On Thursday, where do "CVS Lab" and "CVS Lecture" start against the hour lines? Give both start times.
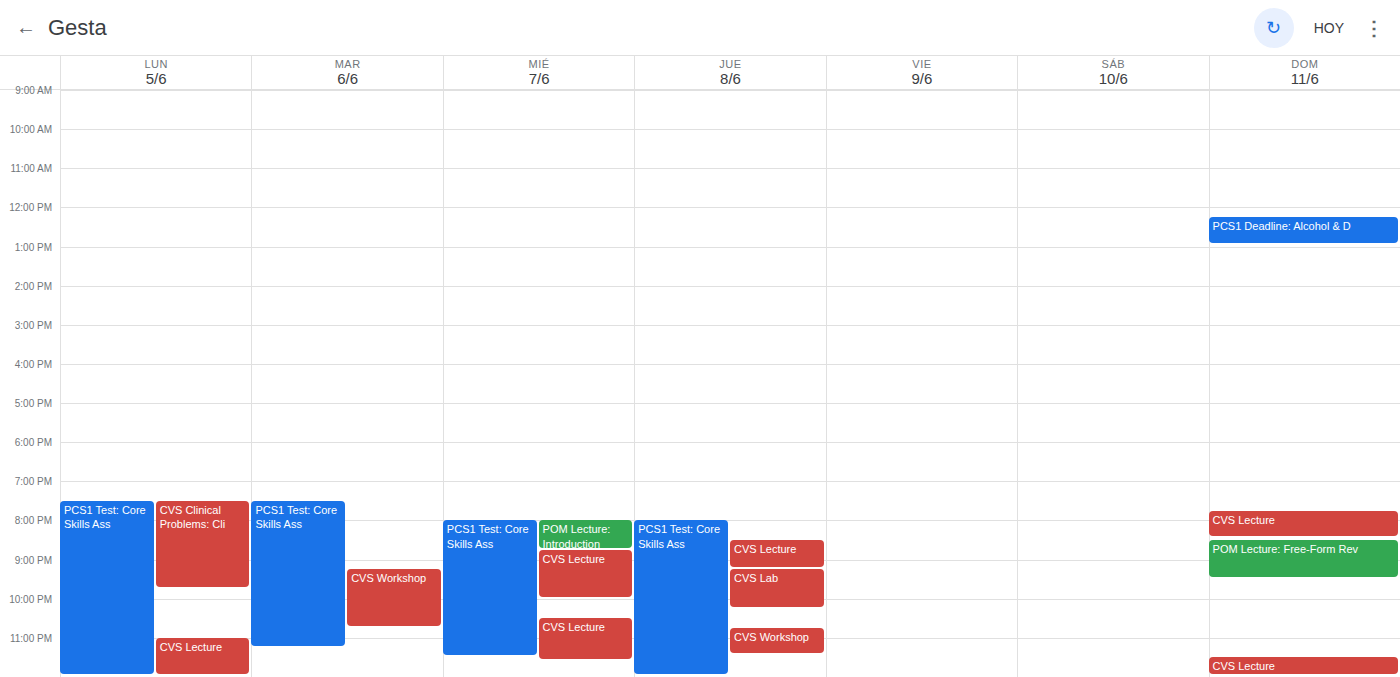
"CVS Lab": 9:15 PM, neither: a quarter of the way from the 9 PM line to the 10 PM line. "CVS Lecture": 8:30 PM, halfway between the 8 PM and 9 PM lines.